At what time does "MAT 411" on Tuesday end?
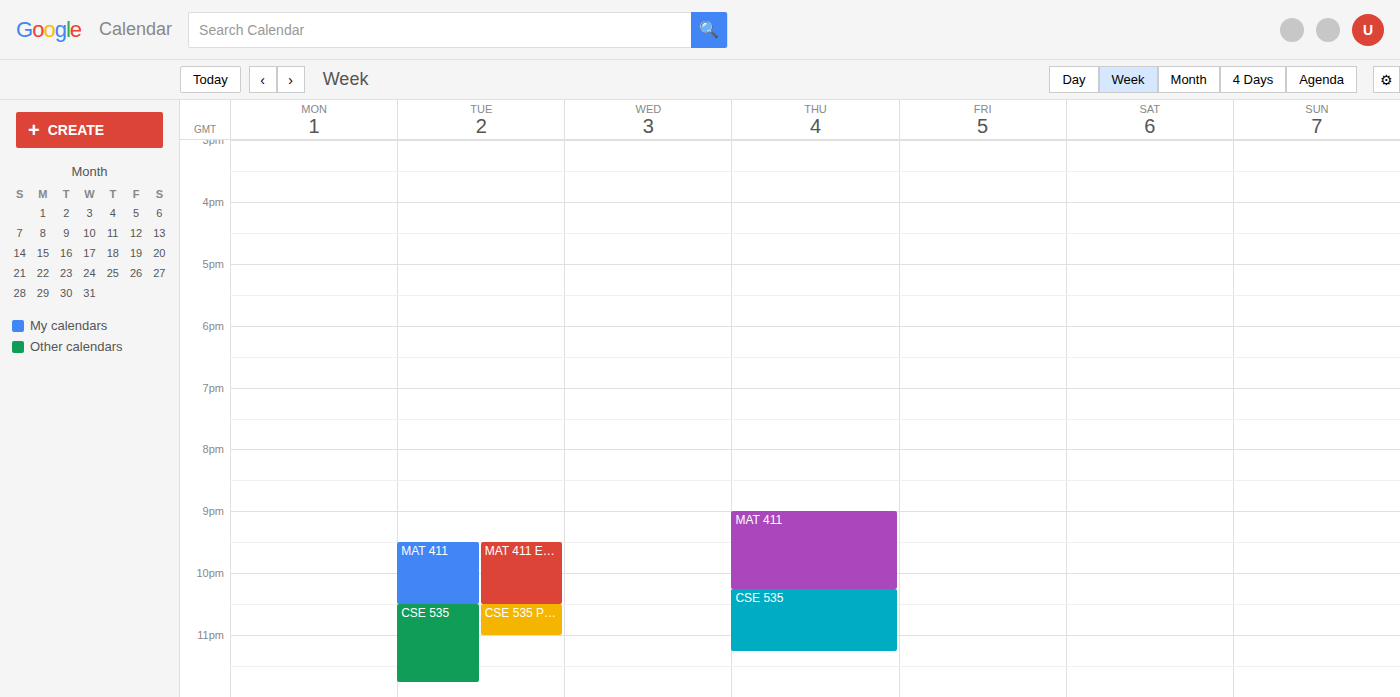
10:30 PM